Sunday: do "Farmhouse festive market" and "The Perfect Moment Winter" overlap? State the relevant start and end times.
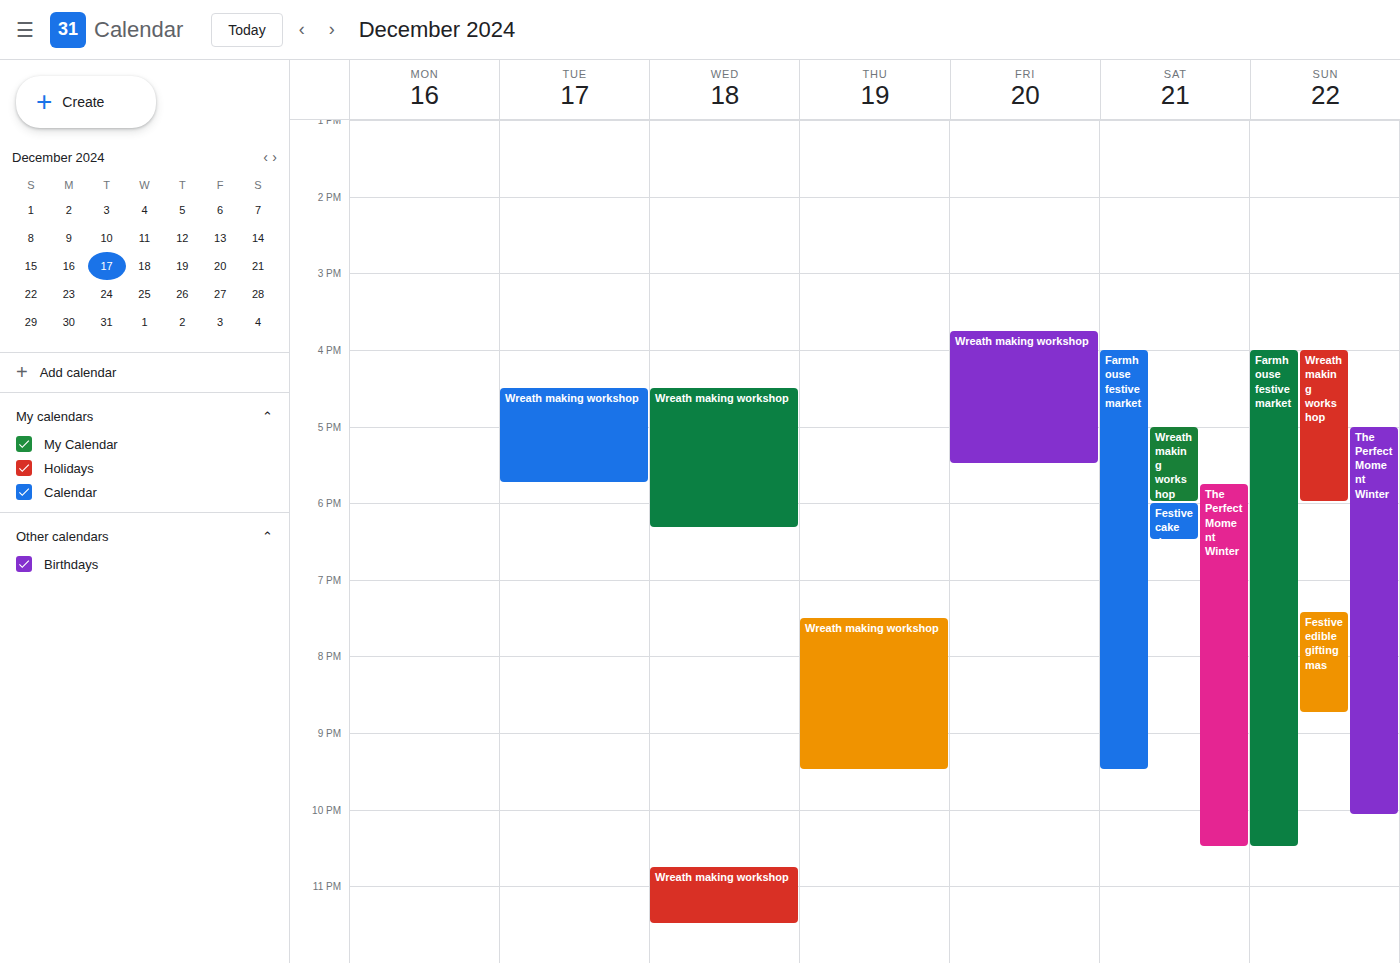
"The Perfect Moment Winter" runs 5:00 PM to 10:05 PM, inside "Farmhouse festive market" -- they overlap.